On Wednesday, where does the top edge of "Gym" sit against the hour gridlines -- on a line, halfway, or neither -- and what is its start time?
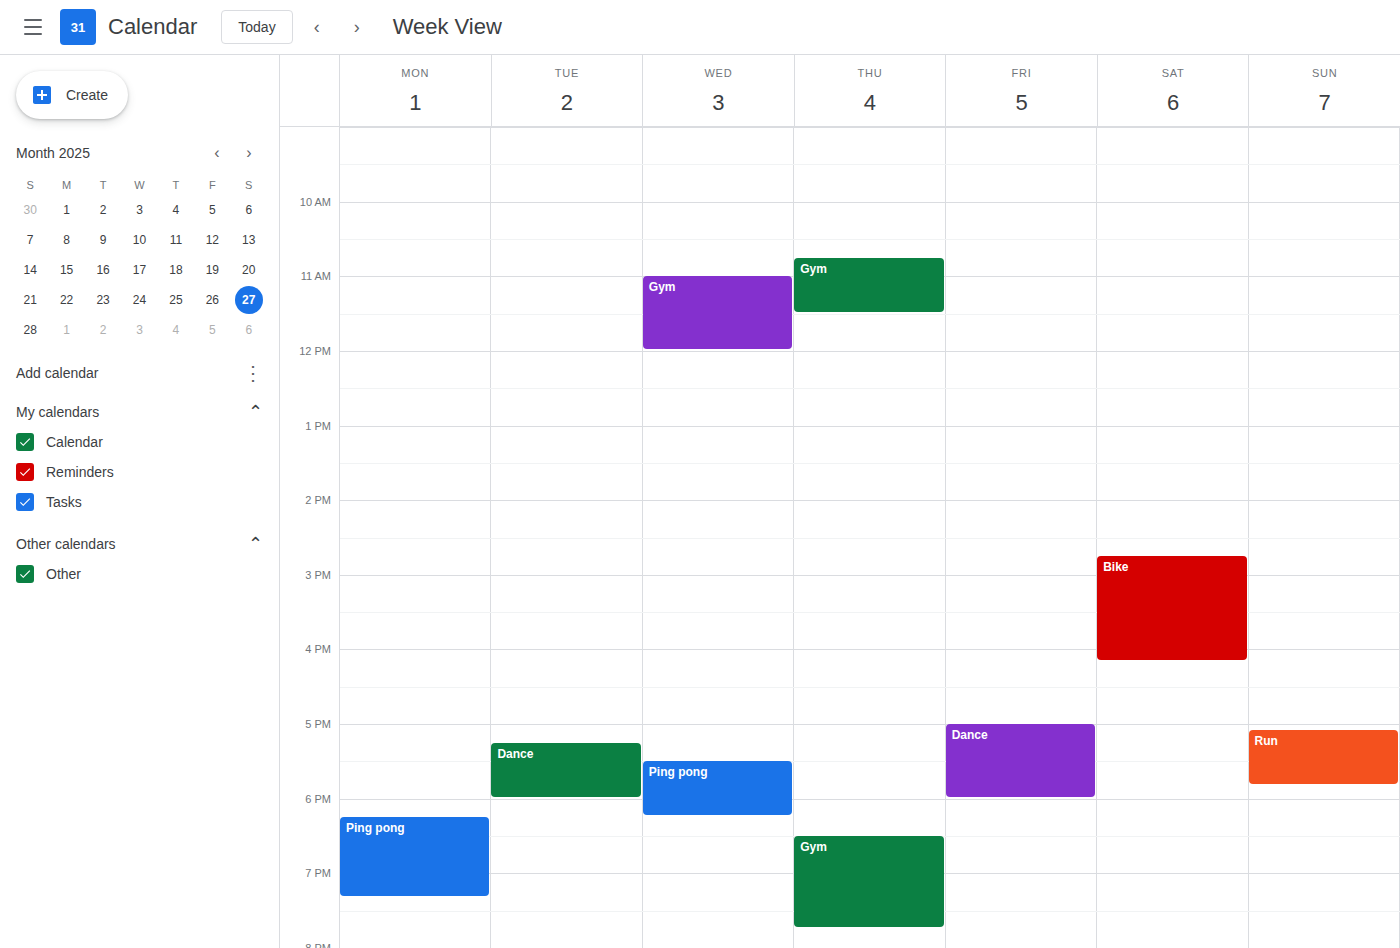
11:00 AM -- exactly on the 11 AM line.